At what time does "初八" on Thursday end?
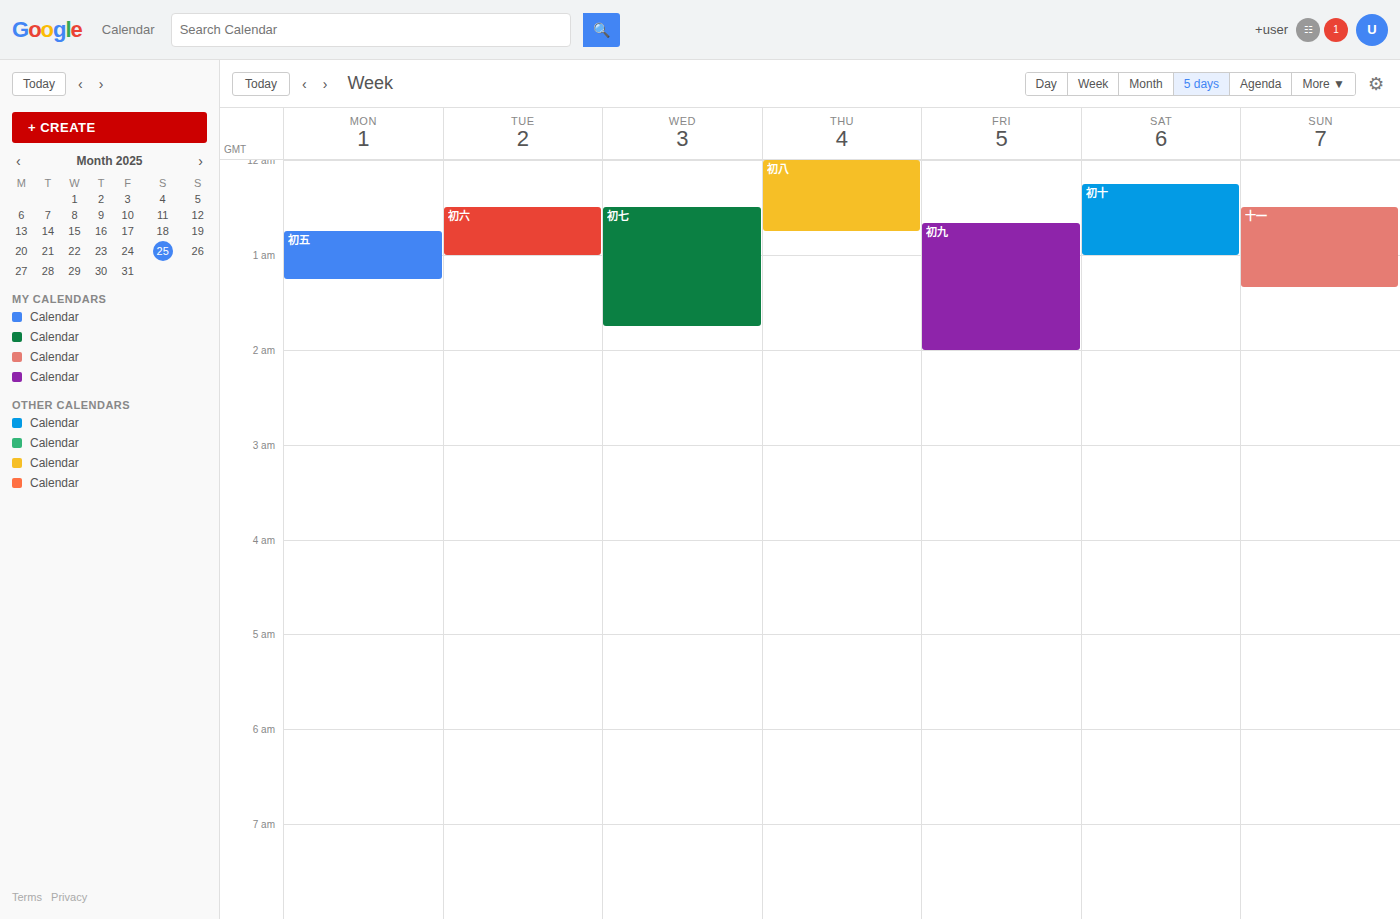
12:45 AM